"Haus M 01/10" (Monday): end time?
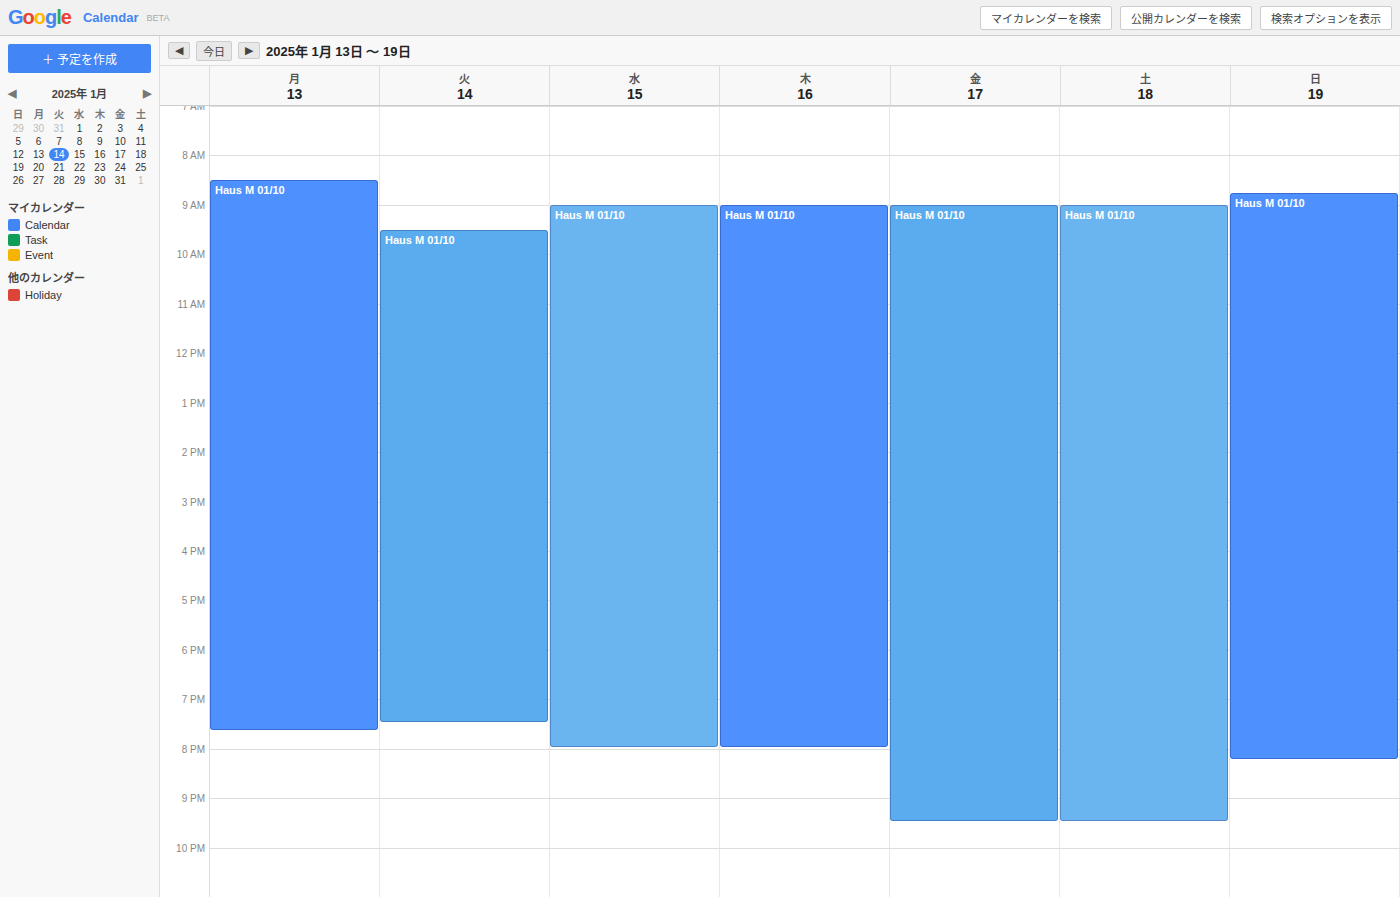
7:40 PM